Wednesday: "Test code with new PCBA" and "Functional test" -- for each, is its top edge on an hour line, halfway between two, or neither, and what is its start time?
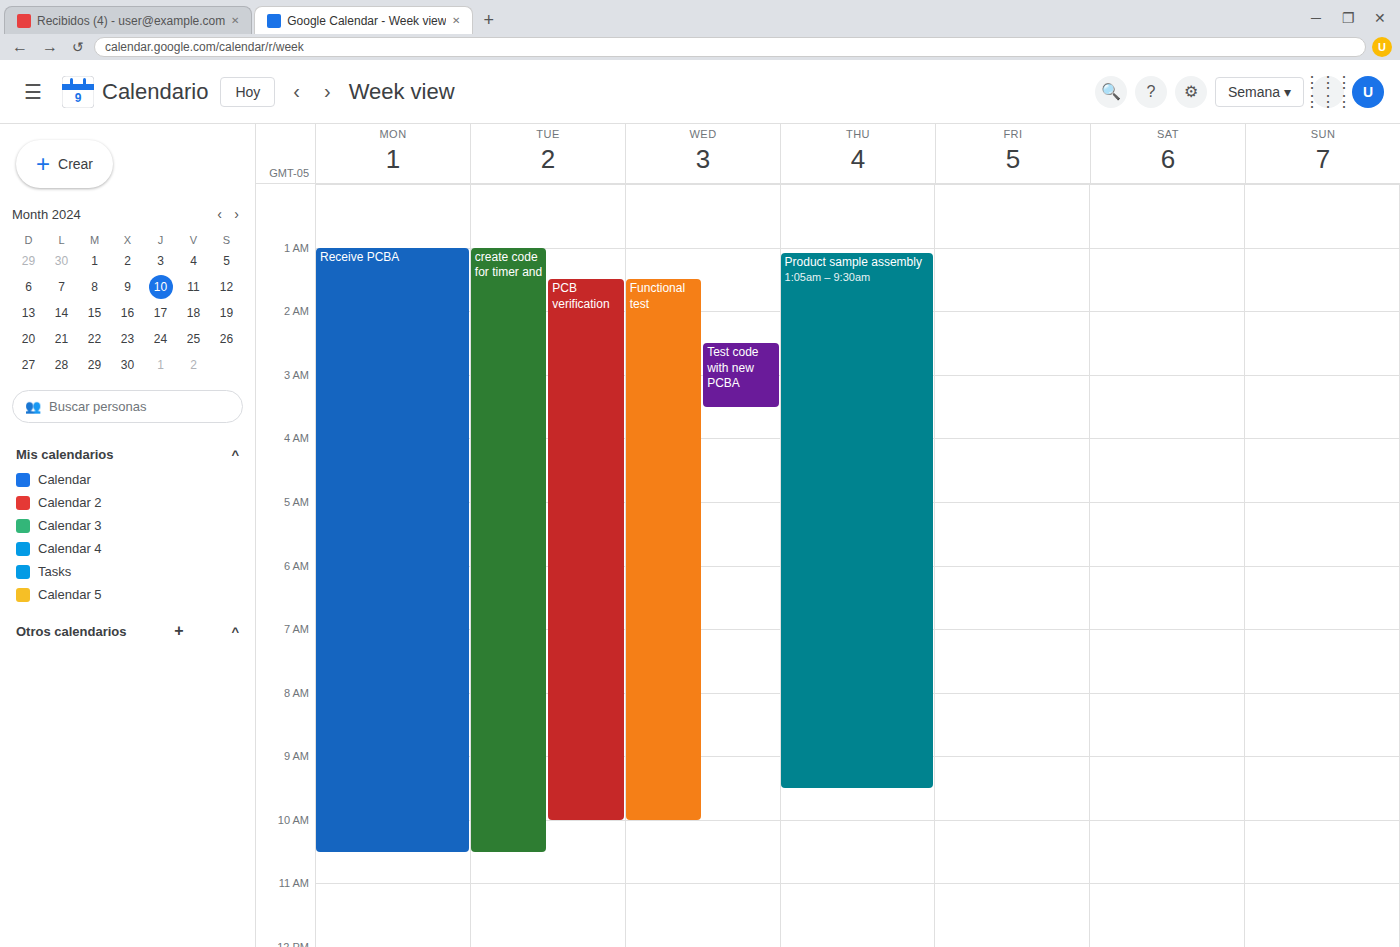
"Test code with new PCBA": 2:30 AM, halfway between the 2 AM and 3 AM lines. "Functional test": 1:30 AM, halfway between the 1 AM and 2 AM lines.